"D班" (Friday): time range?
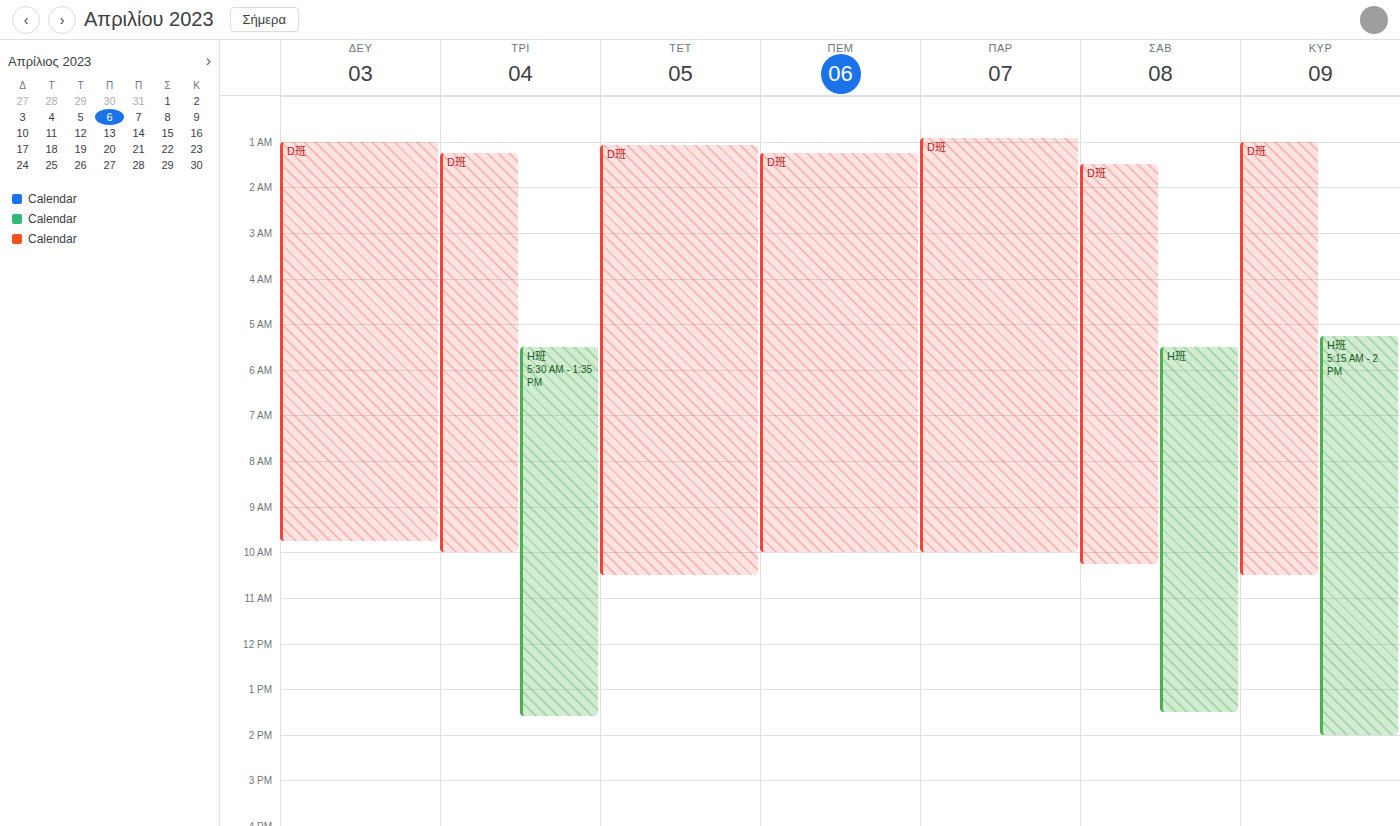
12:55 AM to 10:00 AM